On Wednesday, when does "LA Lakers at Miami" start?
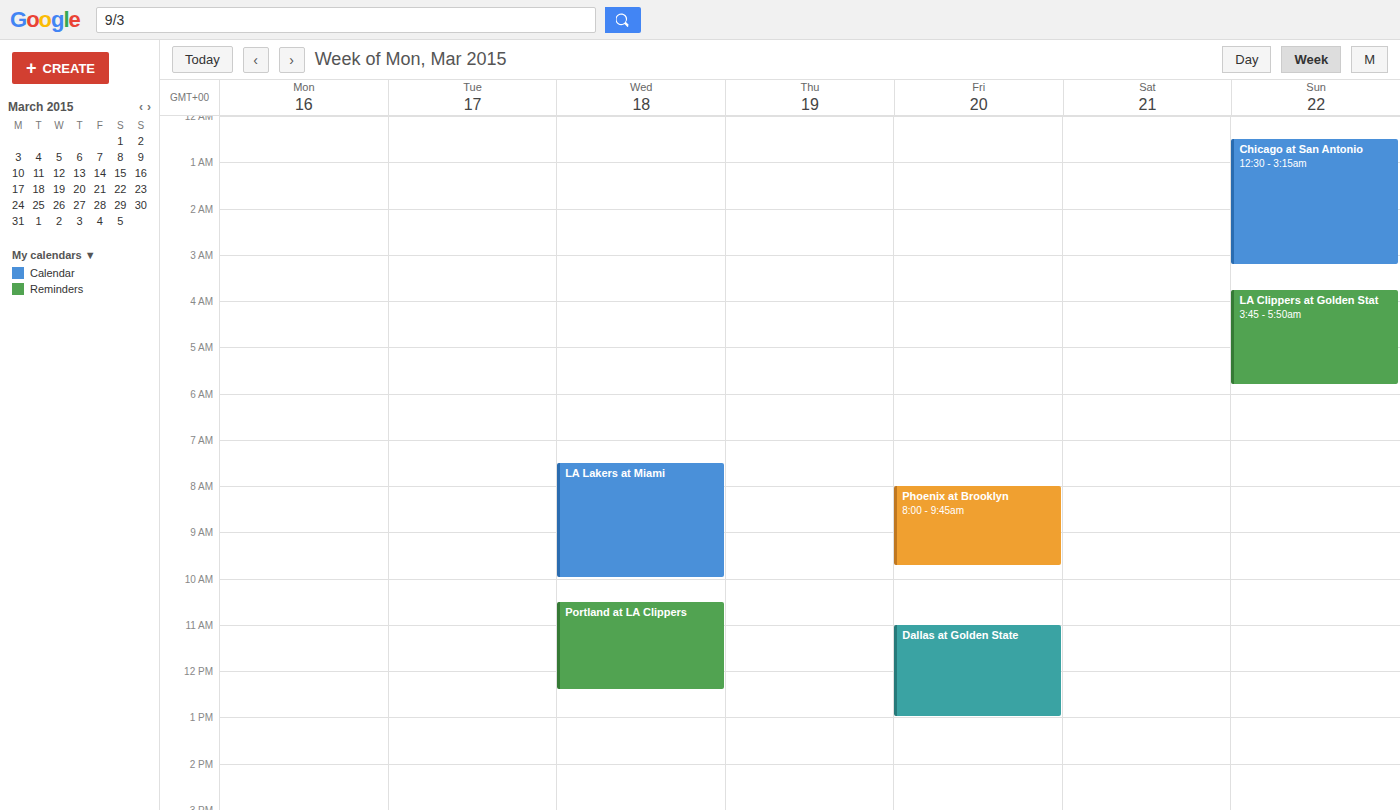
7:30 AM